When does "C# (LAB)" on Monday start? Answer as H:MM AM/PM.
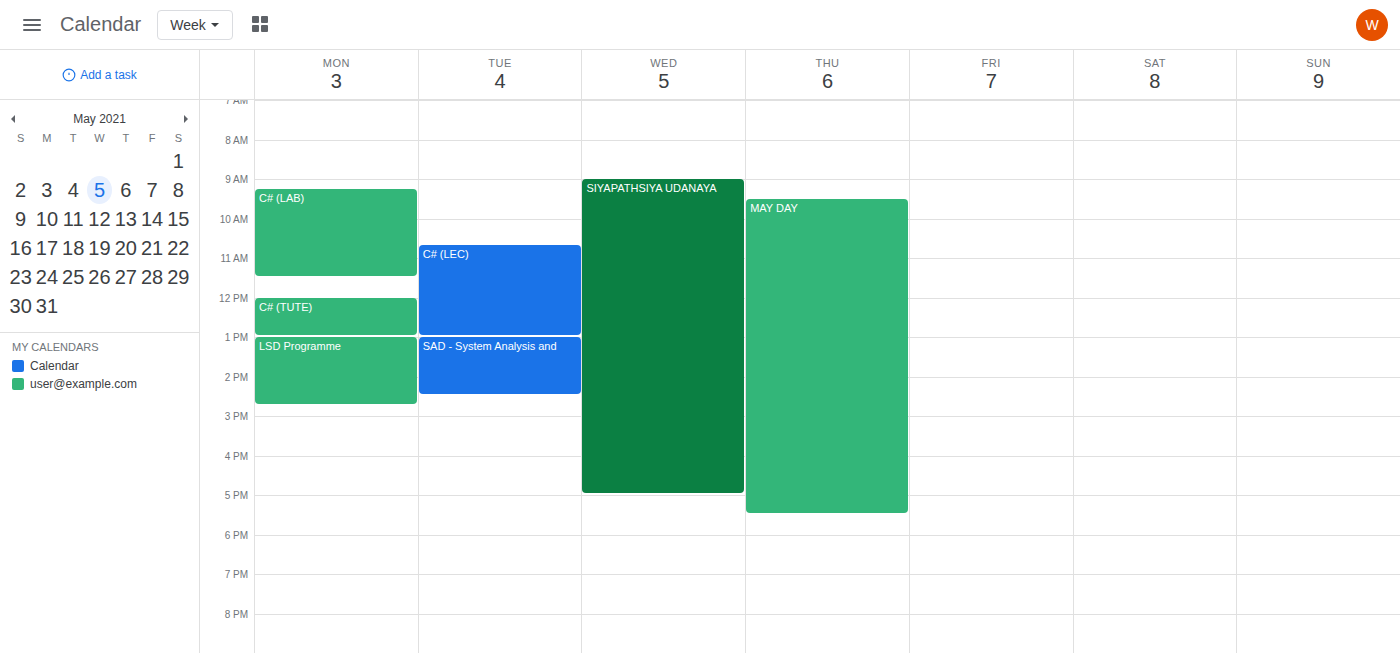
9:15 AM